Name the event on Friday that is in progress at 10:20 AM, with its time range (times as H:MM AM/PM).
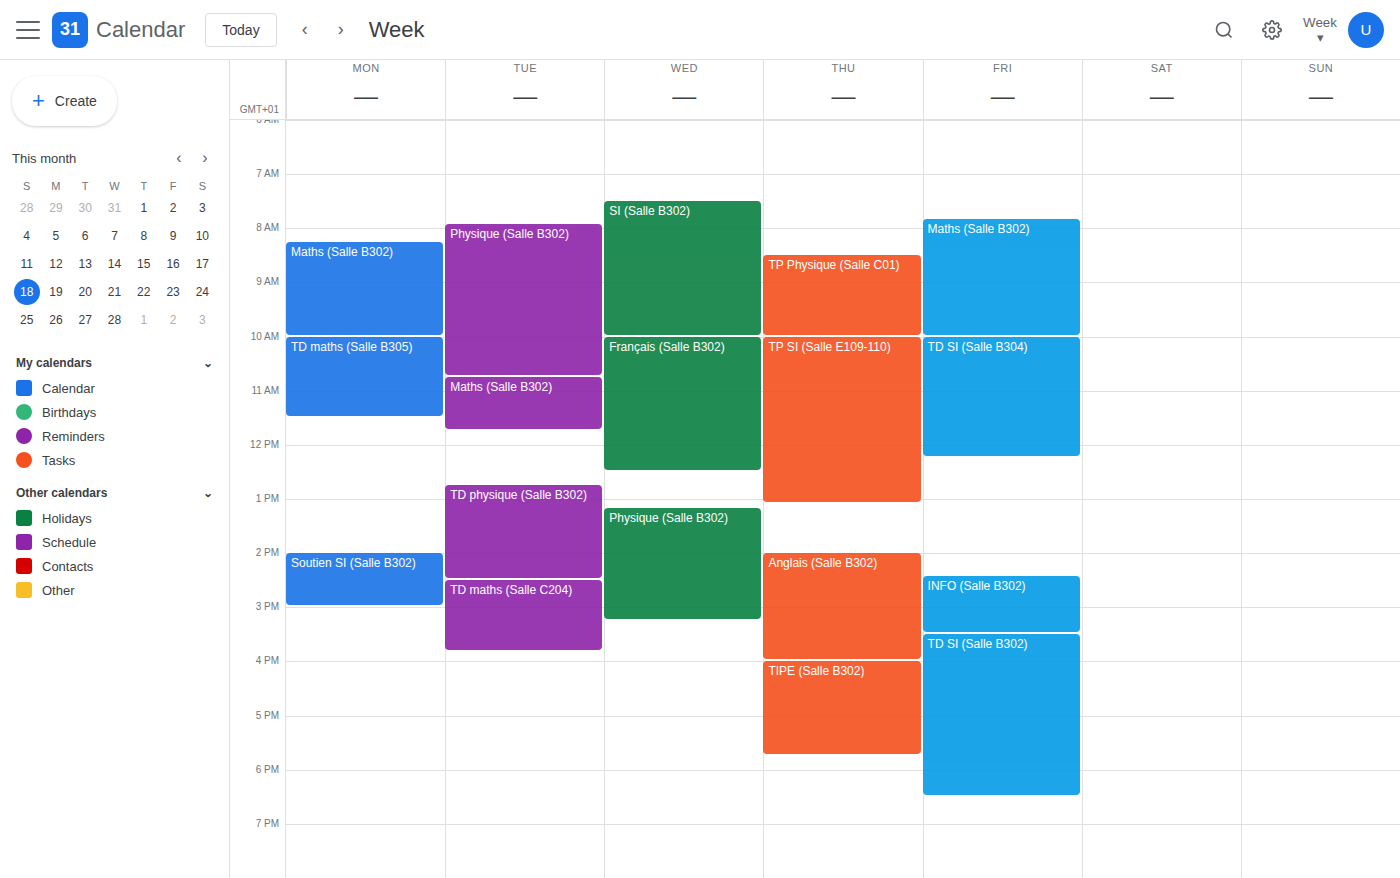
"TD SI (Salle B304)", 10:00 AM to 12:15 PM